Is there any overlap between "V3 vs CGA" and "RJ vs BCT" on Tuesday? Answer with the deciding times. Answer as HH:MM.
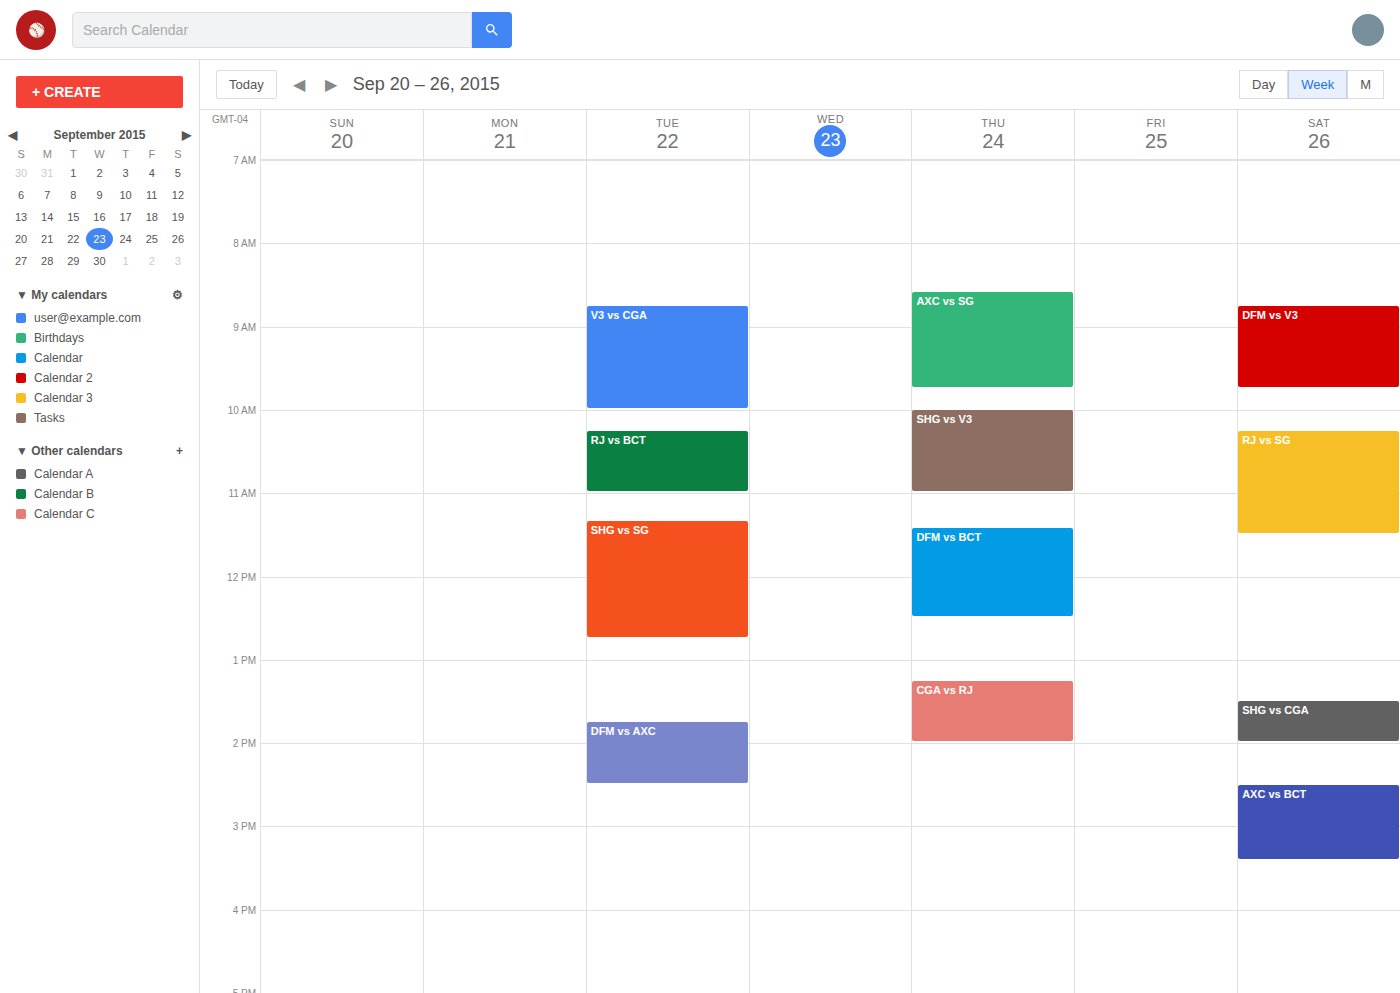
"V3 vs CGA" ends at 10:00 and "RJ vs BCT" starts at 10:15 -- no overlap.